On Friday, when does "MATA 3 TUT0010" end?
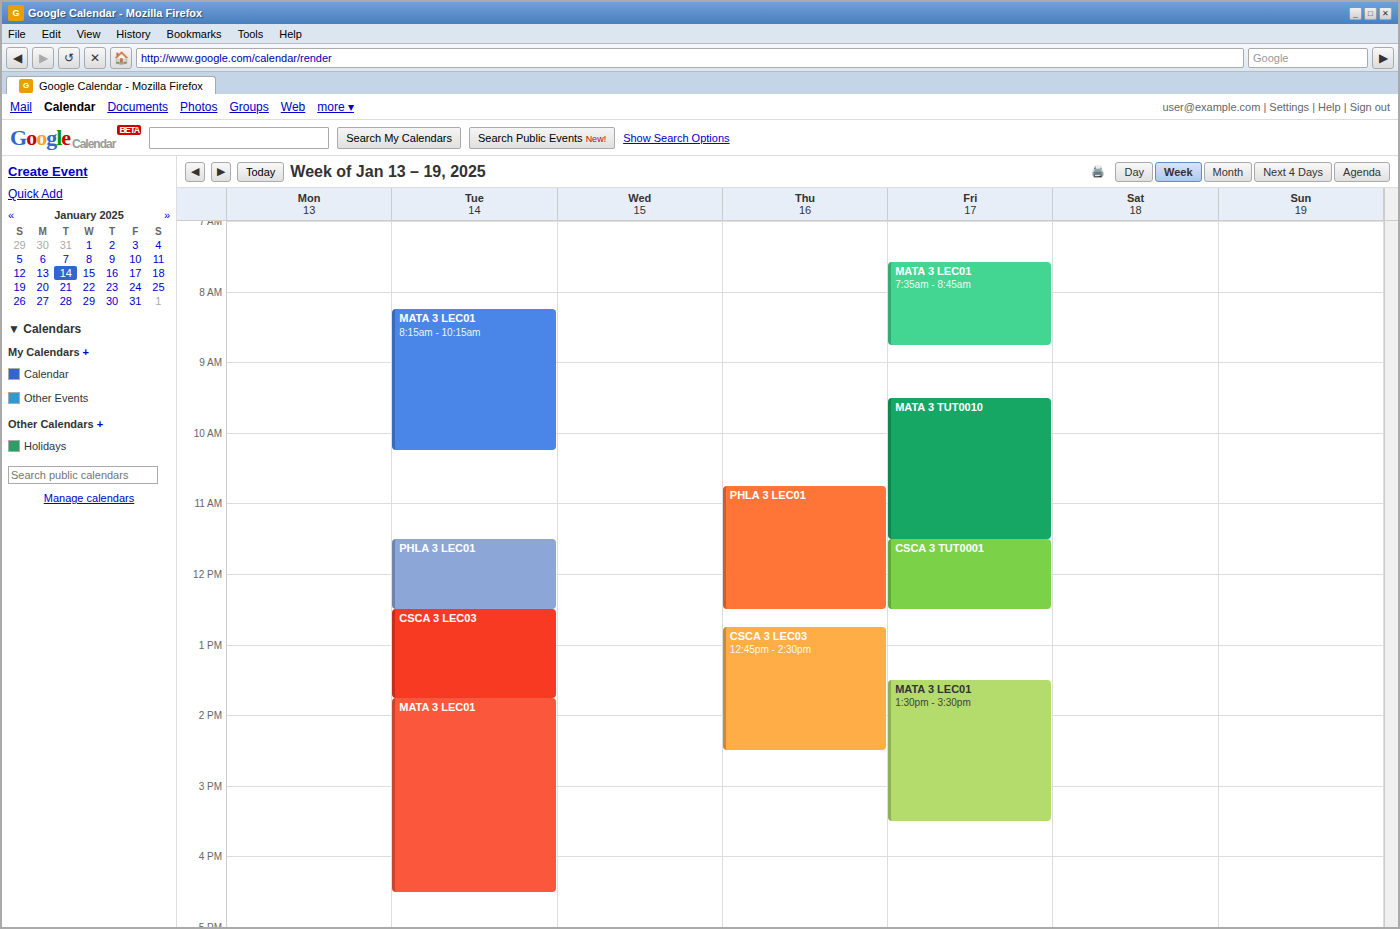
11:30 AM